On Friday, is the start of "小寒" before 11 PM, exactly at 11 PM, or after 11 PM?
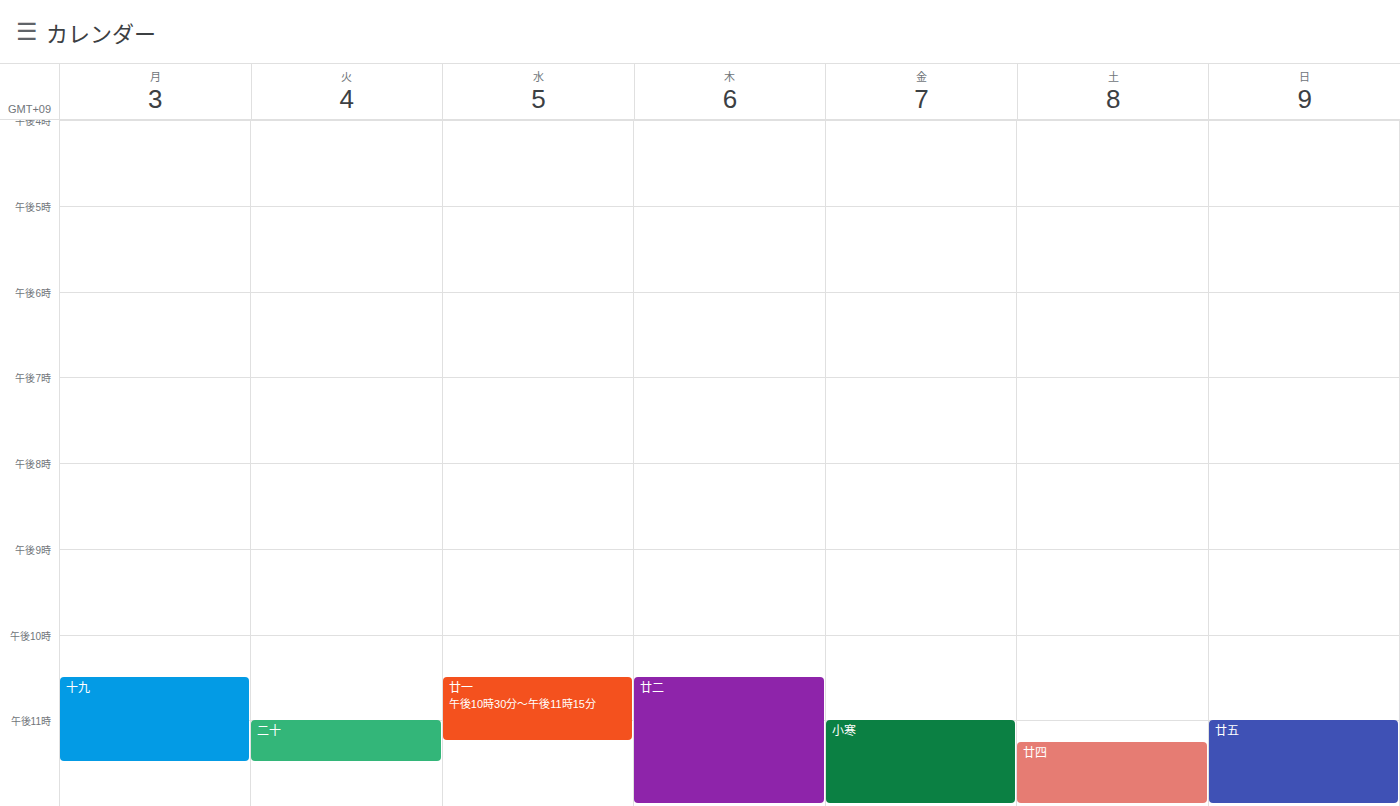
11:00 PM -- exactly at 11 PM, on the 11 PM line.